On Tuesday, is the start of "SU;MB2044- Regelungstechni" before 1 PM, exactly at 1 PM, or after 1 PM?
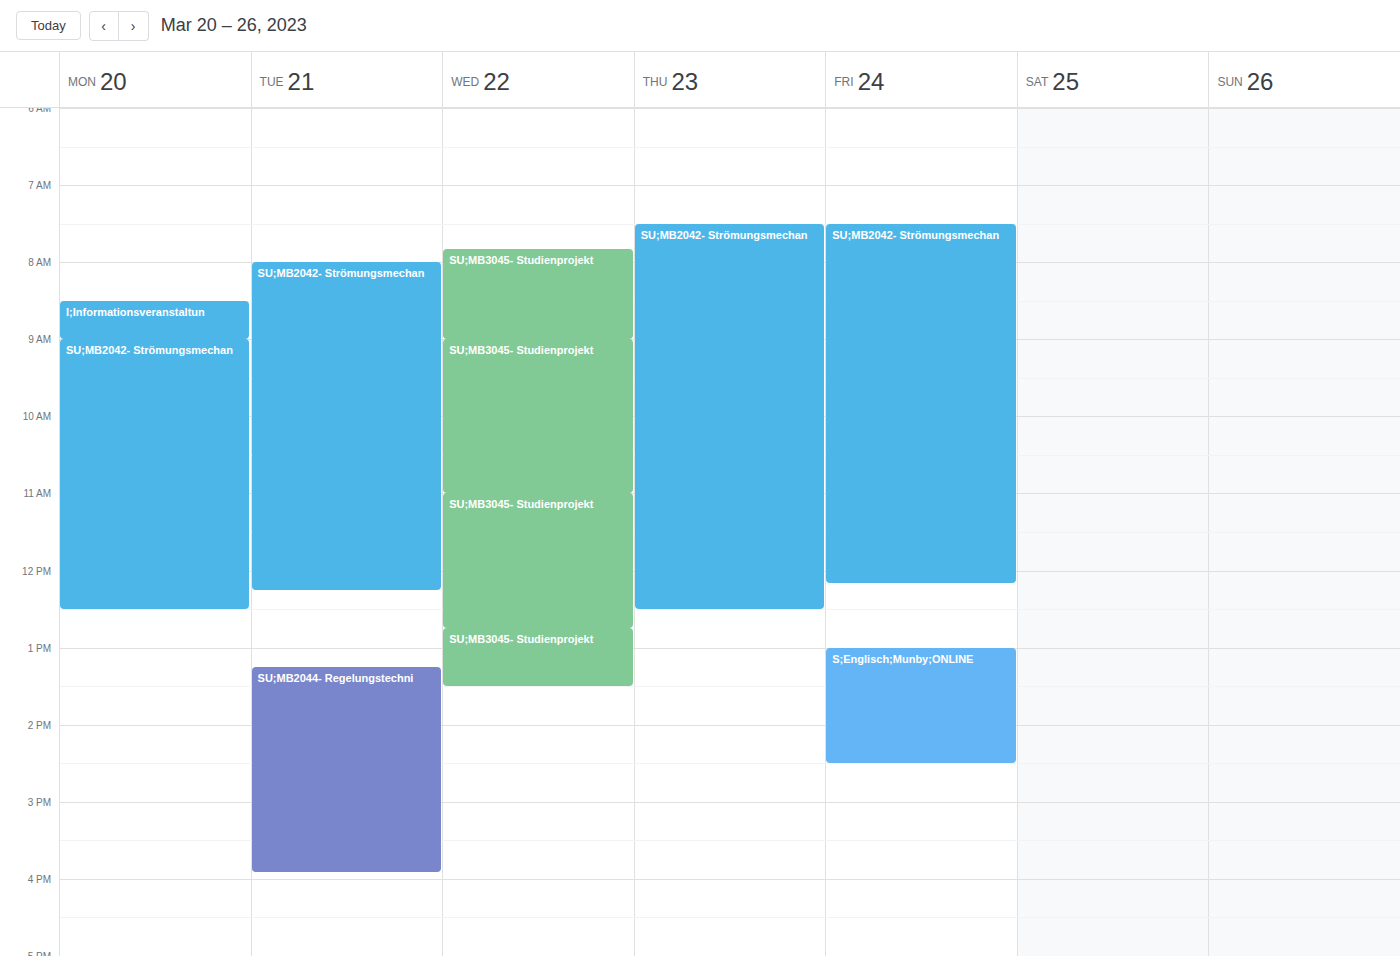
1:15 PM -- after 1 PM, 15 minutes below the 1 PM line.